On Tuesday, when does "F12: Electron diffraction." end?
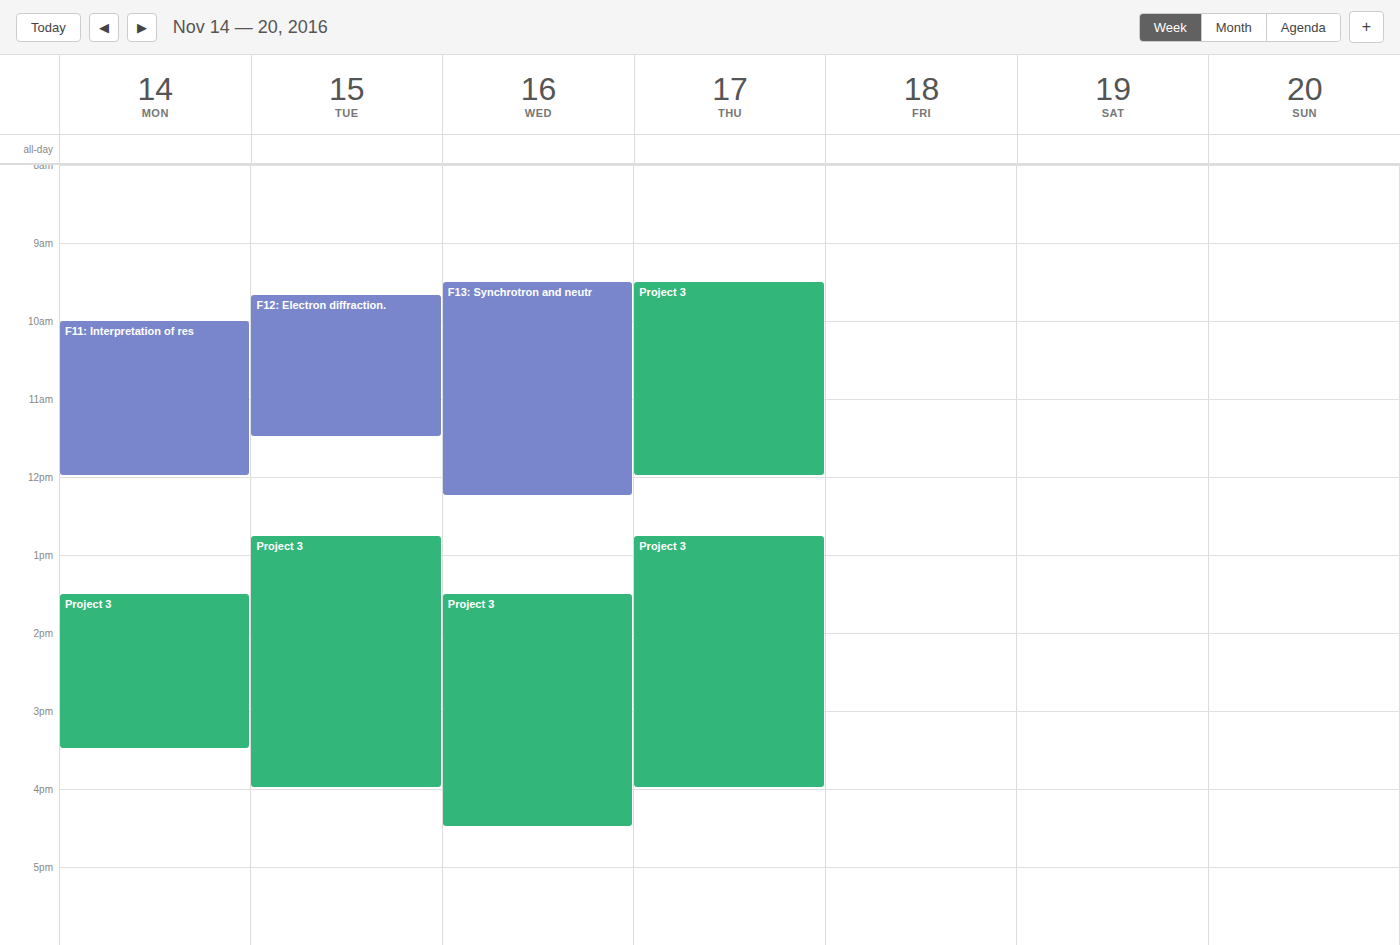
11:30 AM